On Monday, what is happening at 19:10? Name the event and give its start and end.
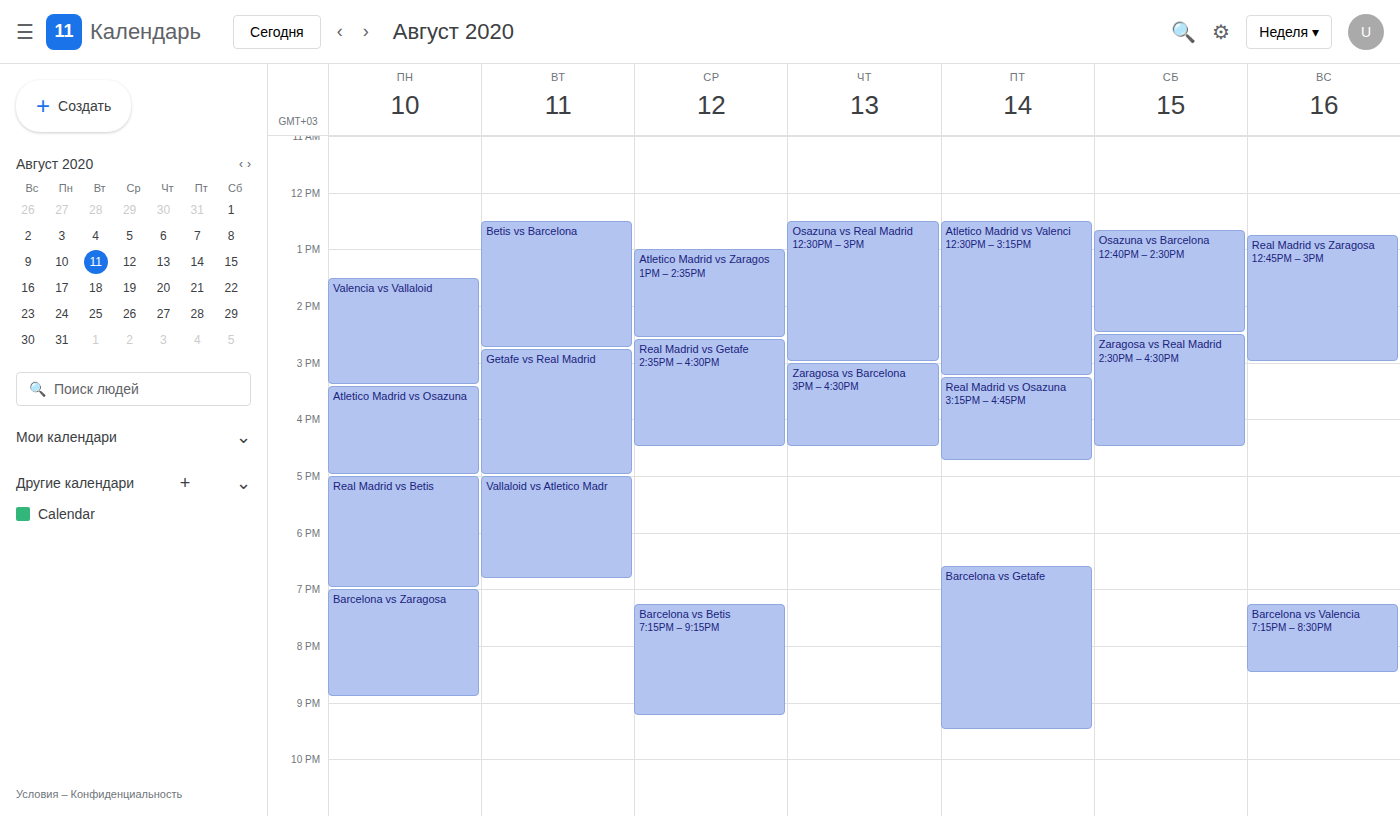
"Barcelona vs Zaragosa", 19:00 to 20:55